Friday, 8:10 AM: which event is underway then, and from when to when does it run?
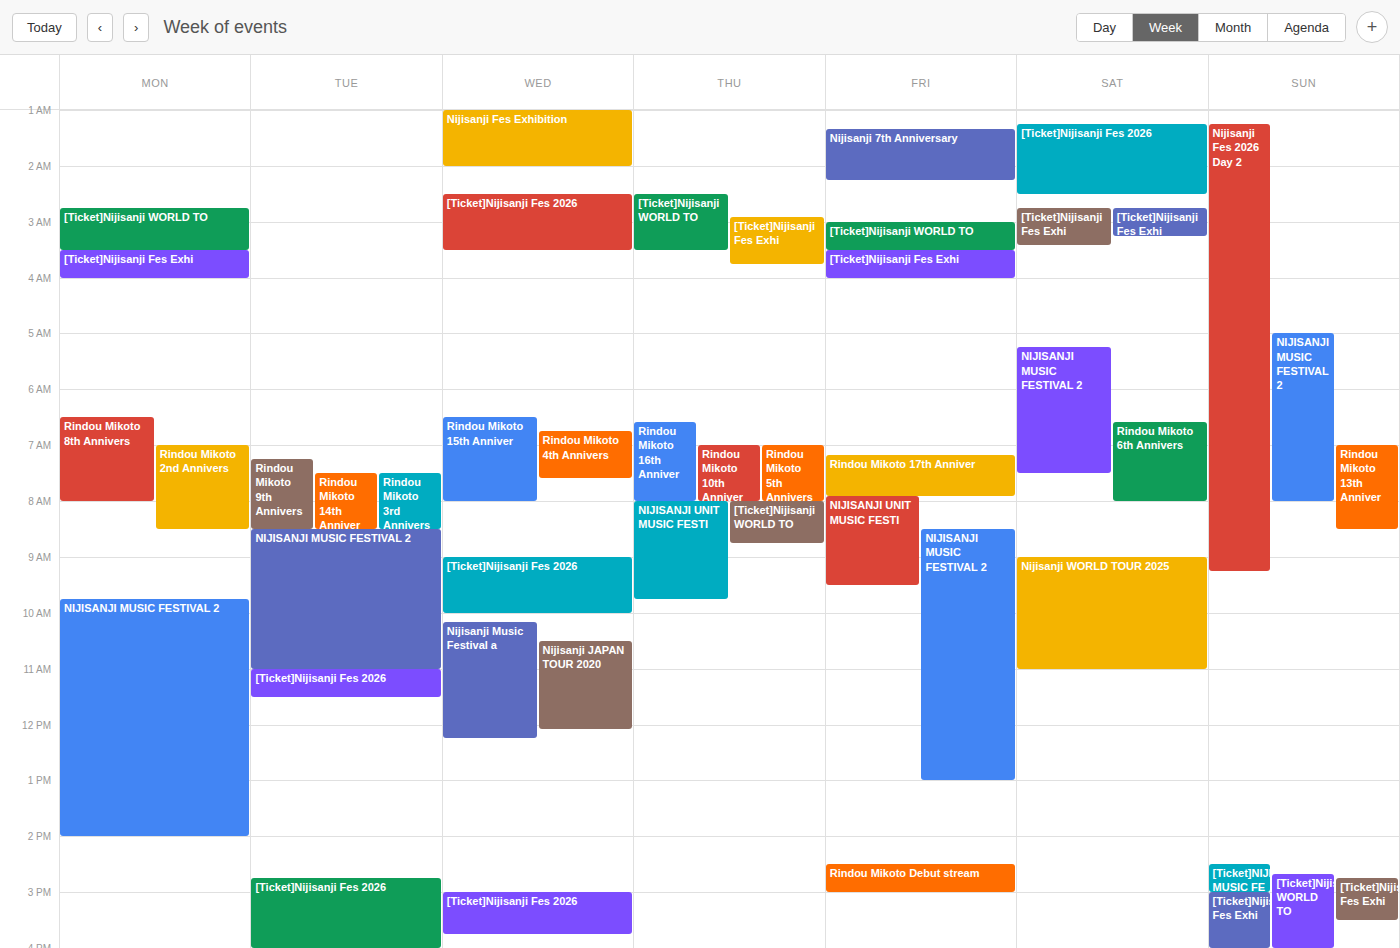
"NIJISANJI UNIT MUSIC FESTI", 7:55 AM to 9:30 AM